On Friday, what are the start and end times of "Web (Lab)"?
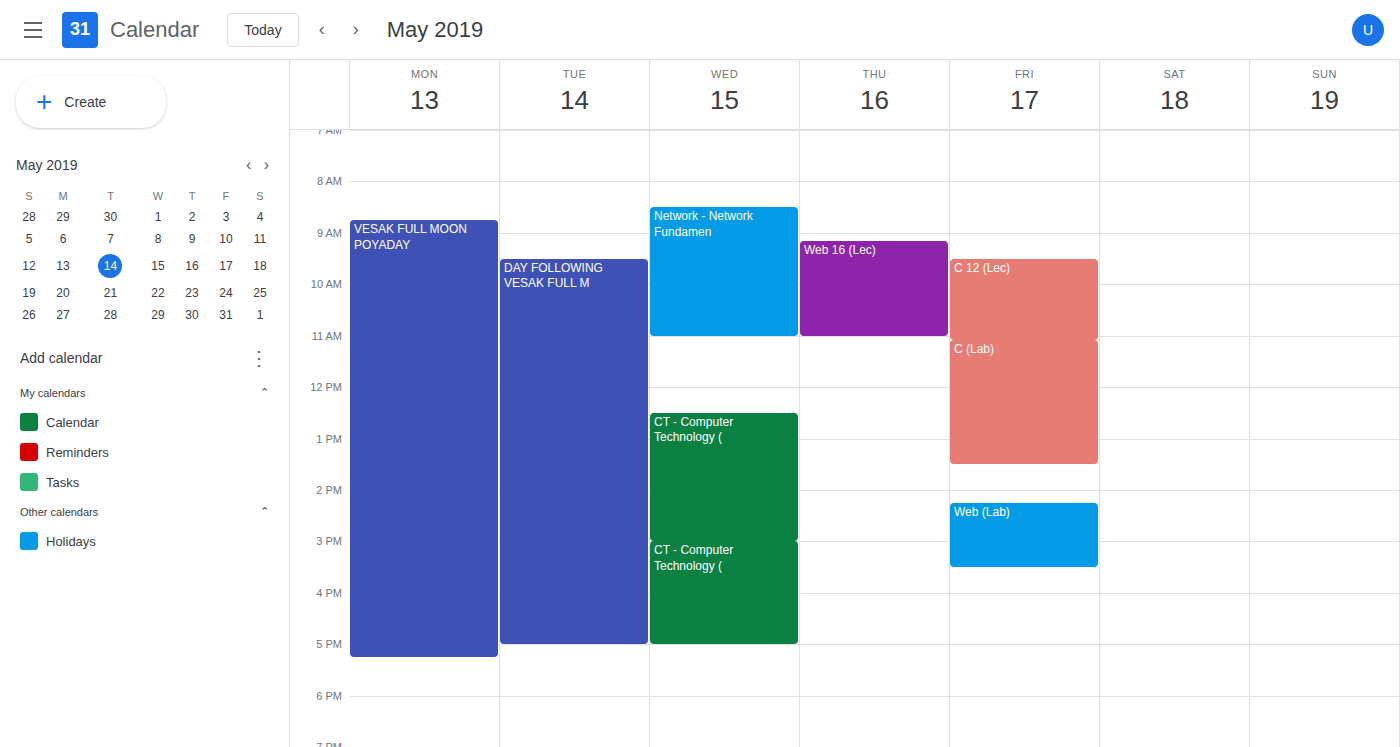
2:15 PM to 3:30 PM